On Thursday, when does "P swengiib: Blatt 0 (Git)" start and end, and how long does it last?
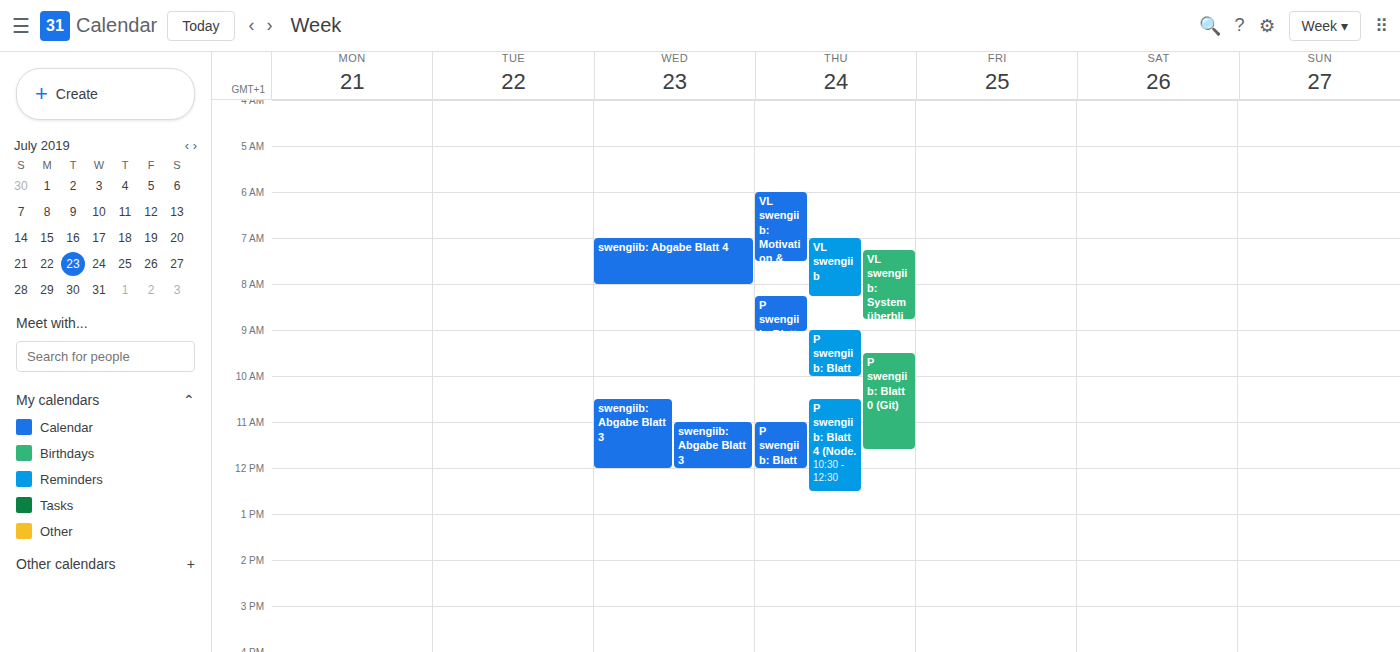
9:30 AM to 11:35 AM, 2 hours 5 minutes